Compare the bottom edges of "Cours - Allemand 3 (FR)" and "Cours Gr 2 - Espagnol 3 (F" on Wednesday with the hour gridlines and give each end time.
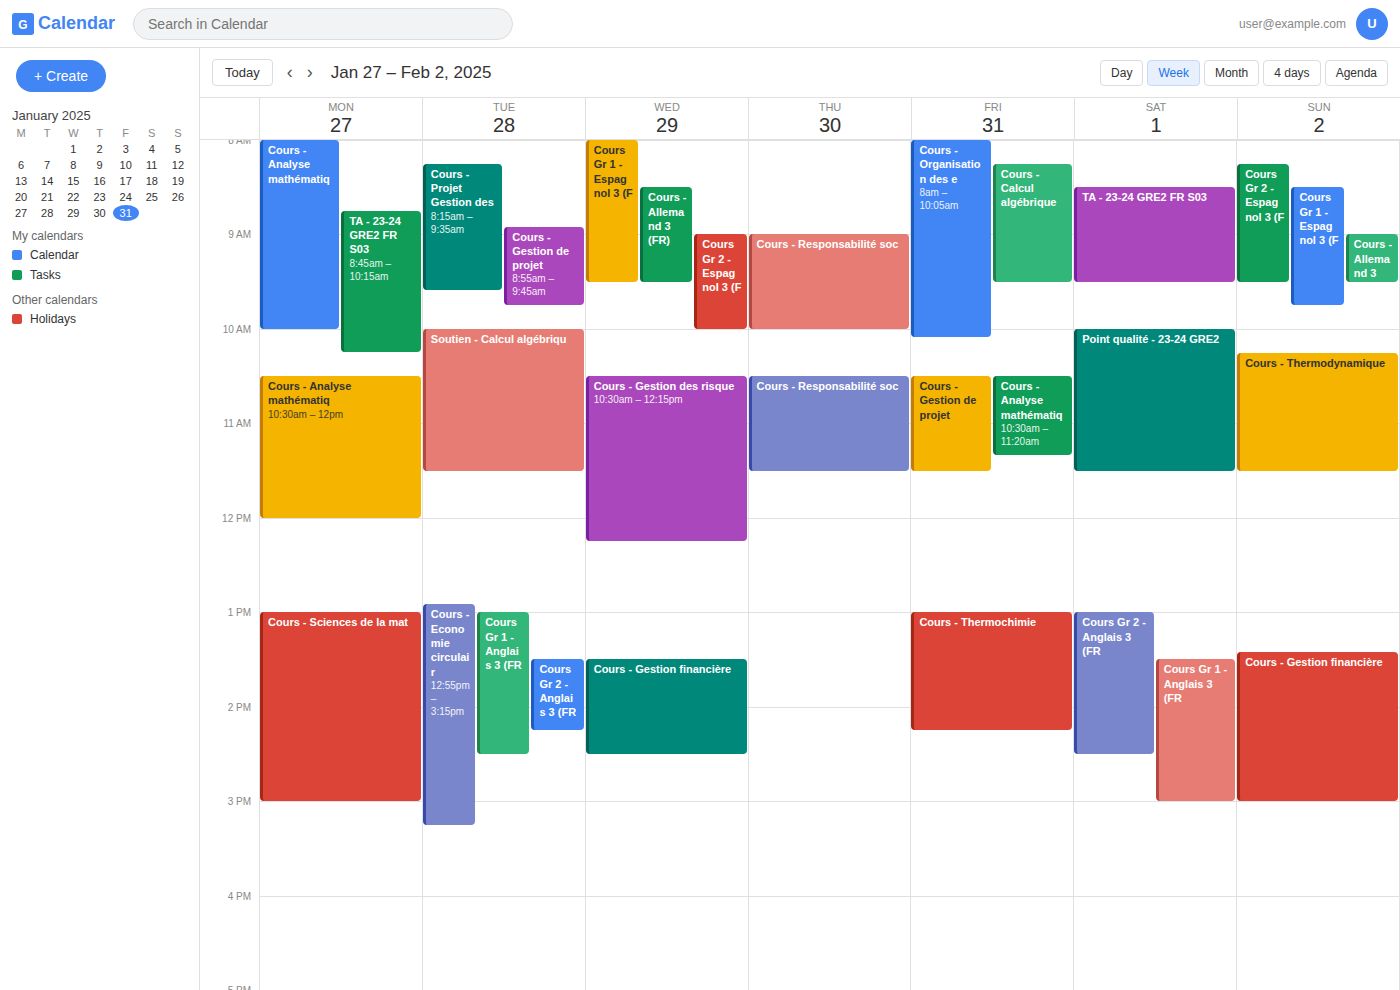
"Cours - Allemand 3 (FR)": 9:30 AM, halfway between the 9 AM and 10 AM lines. "Cours Gr 2 - Espagnol 3 (F": 10:00 AM, exactly on the 10 AM line.